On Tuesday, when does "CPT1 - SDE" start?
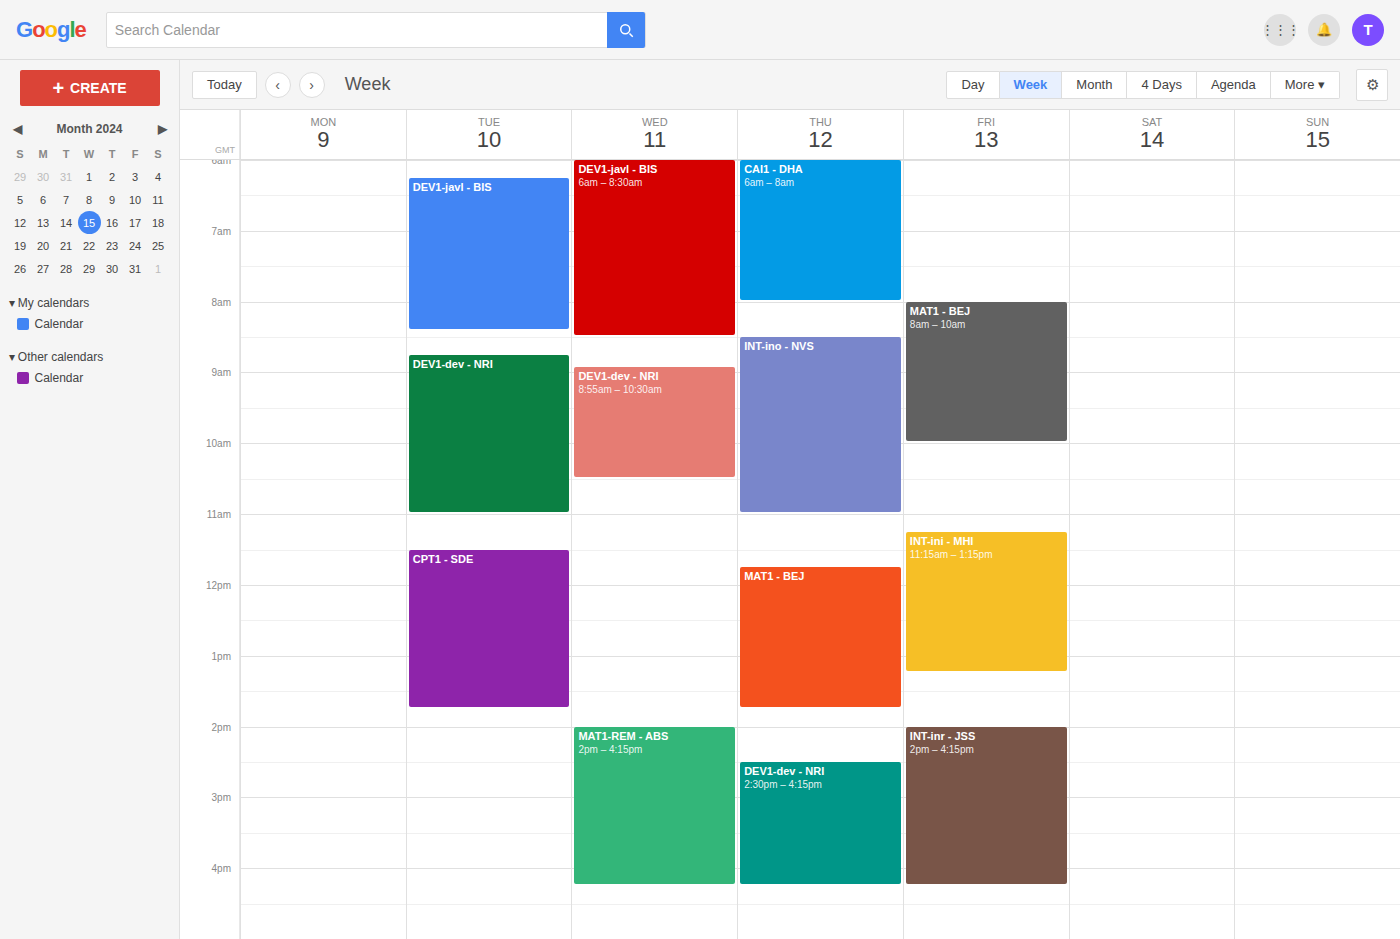
11:30 AM